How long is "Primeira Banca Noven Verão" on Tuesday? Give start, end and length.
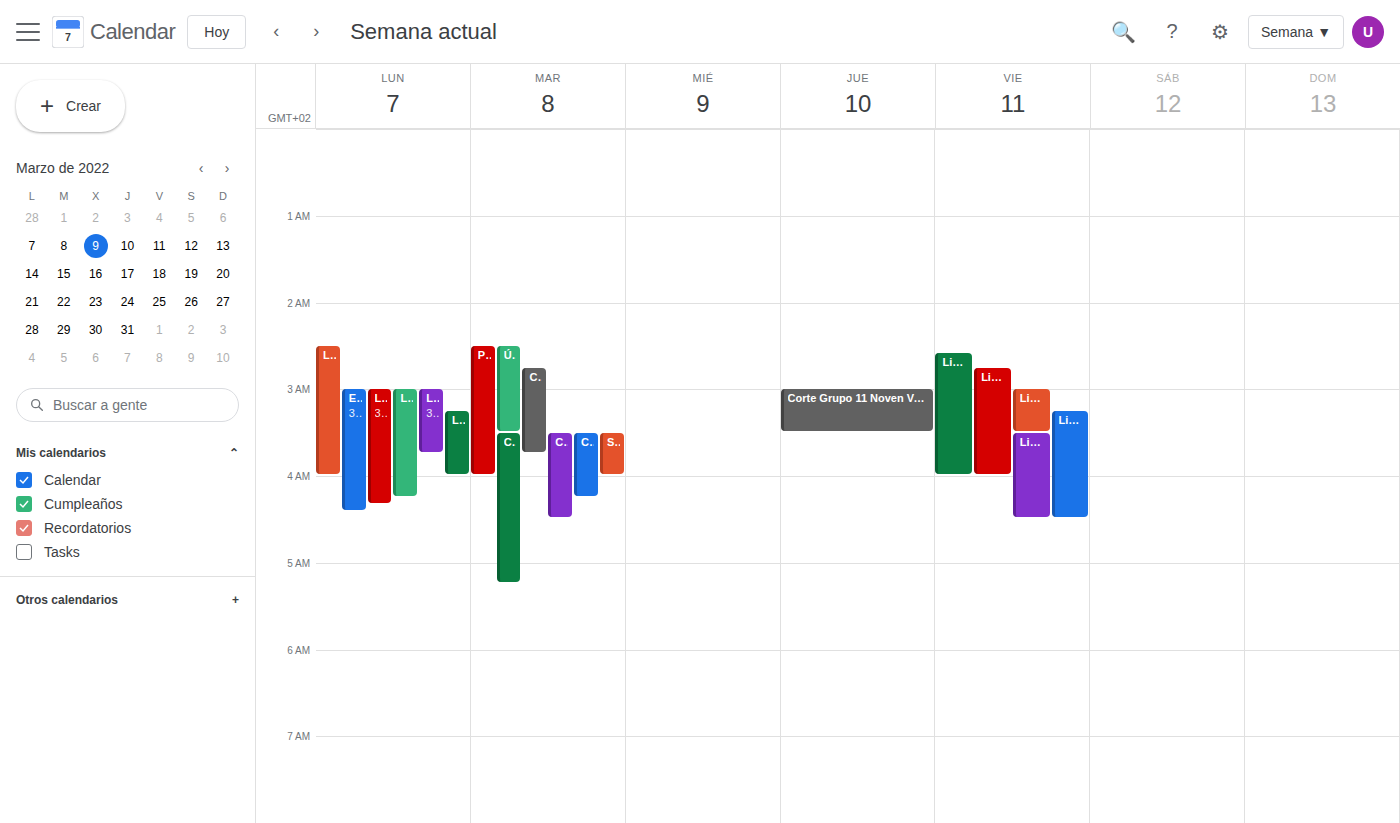
2:30 AM to 4:00 AM, 1 hour 30 minutes